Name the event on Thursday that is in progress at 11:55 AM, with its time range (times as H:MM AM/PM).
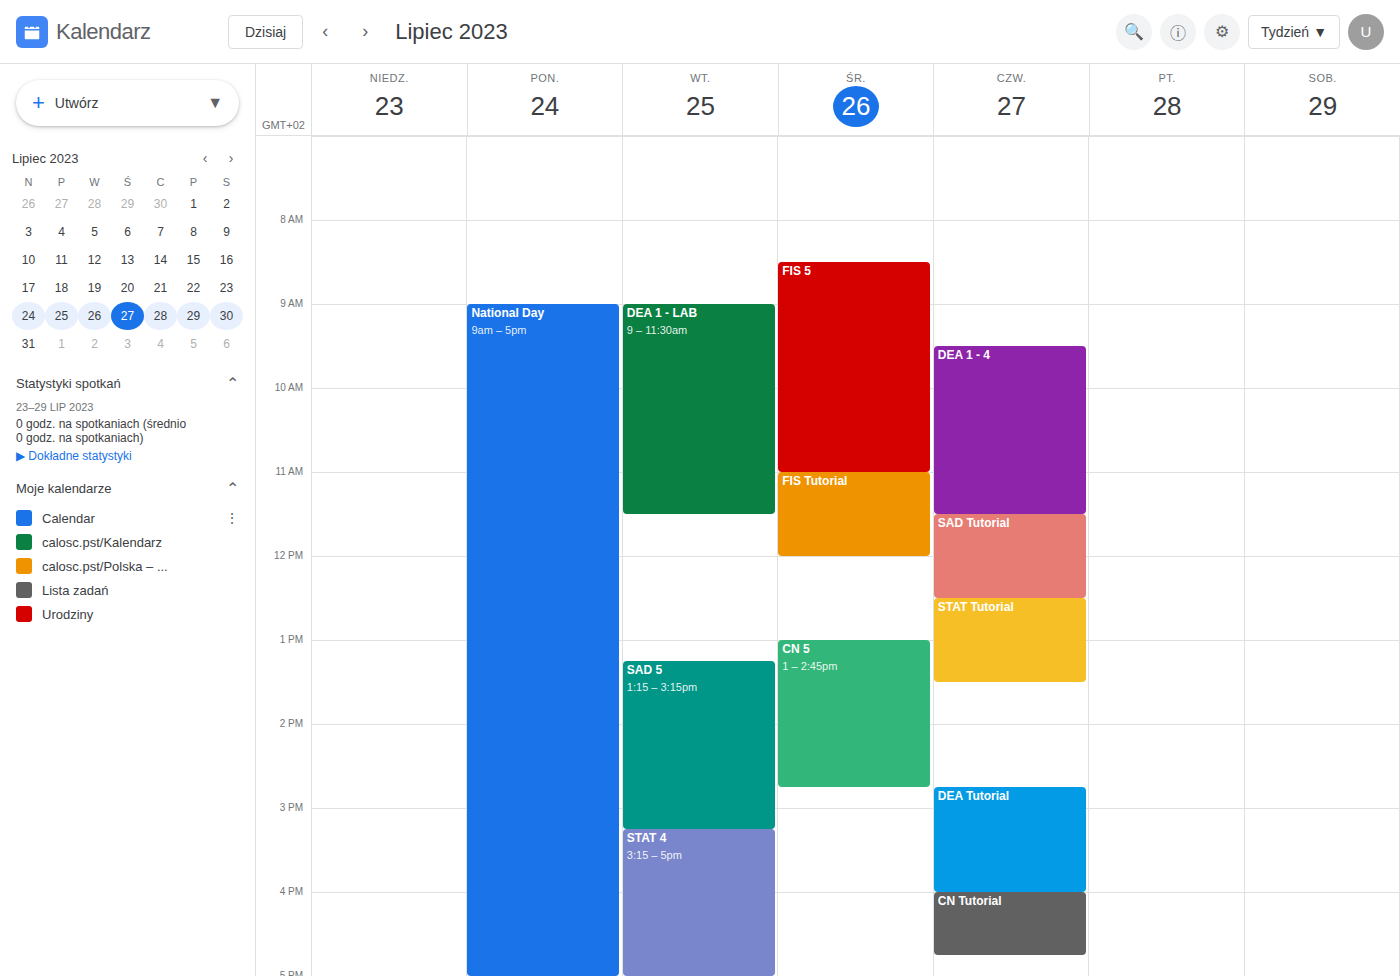
"SAD Tutorial", 11:30 AM to 12:30 PM